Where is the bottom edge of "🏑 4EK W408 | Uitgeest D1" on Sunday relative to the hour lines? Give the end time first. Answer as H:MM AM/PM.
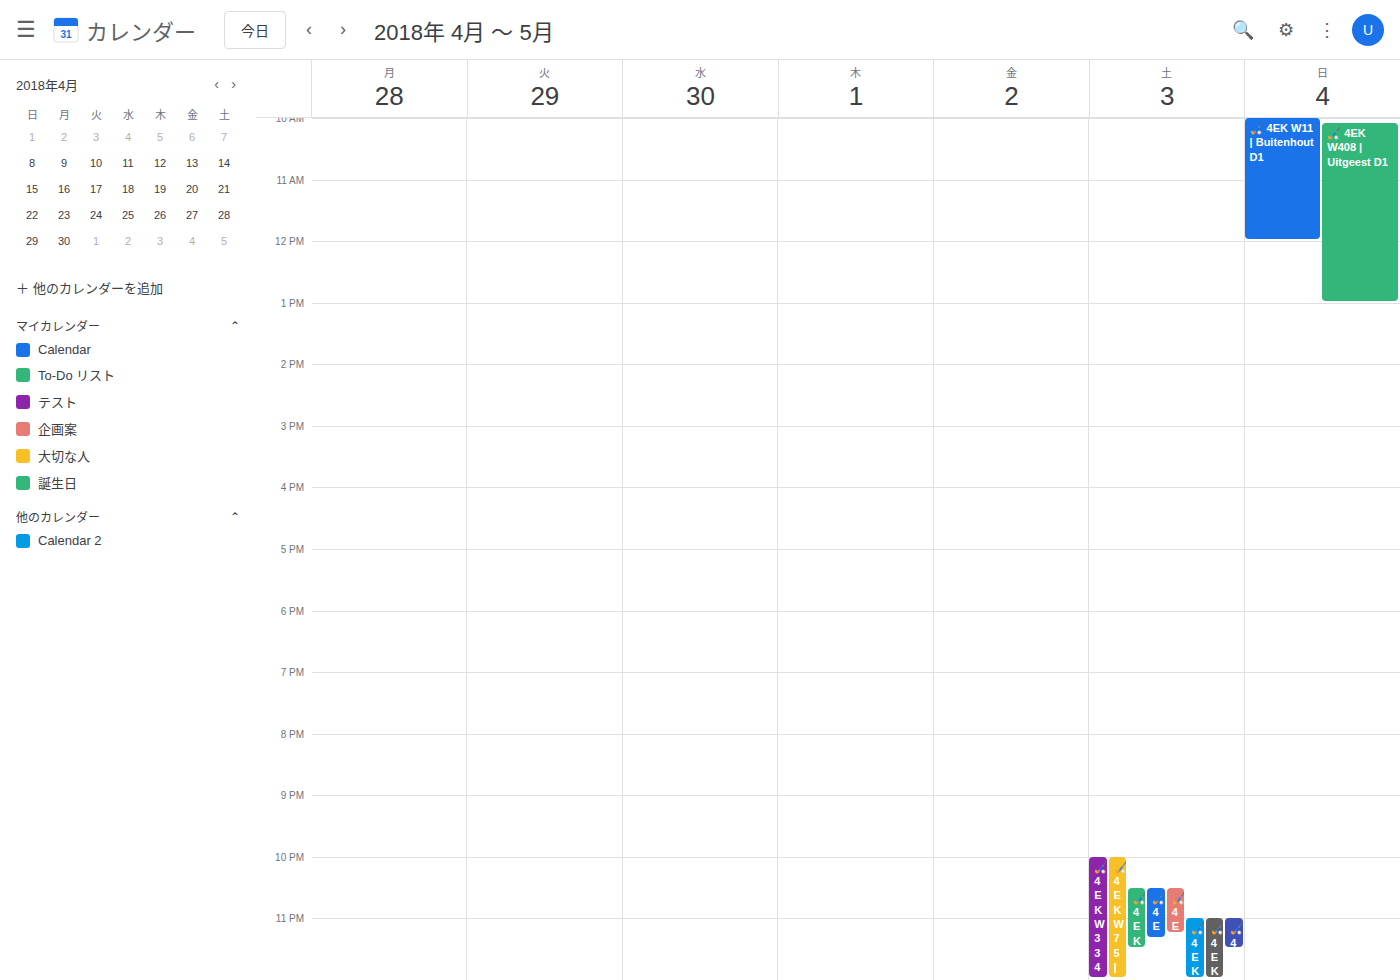
1:00 PM -- exactly on the 1 PM line.